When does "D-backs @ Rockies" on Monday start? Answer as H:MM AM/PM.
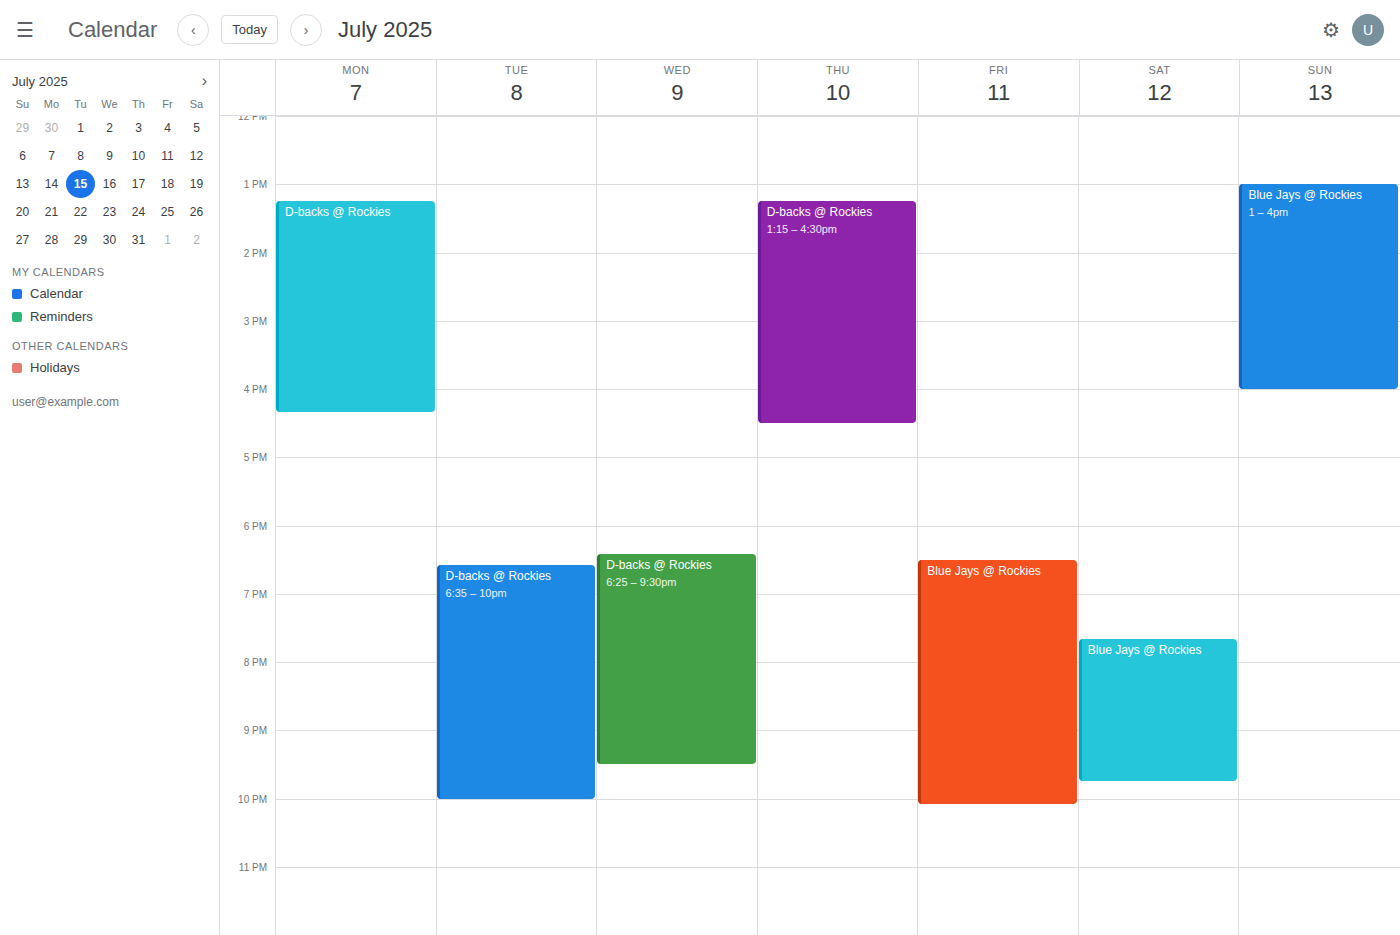
1:15 PM